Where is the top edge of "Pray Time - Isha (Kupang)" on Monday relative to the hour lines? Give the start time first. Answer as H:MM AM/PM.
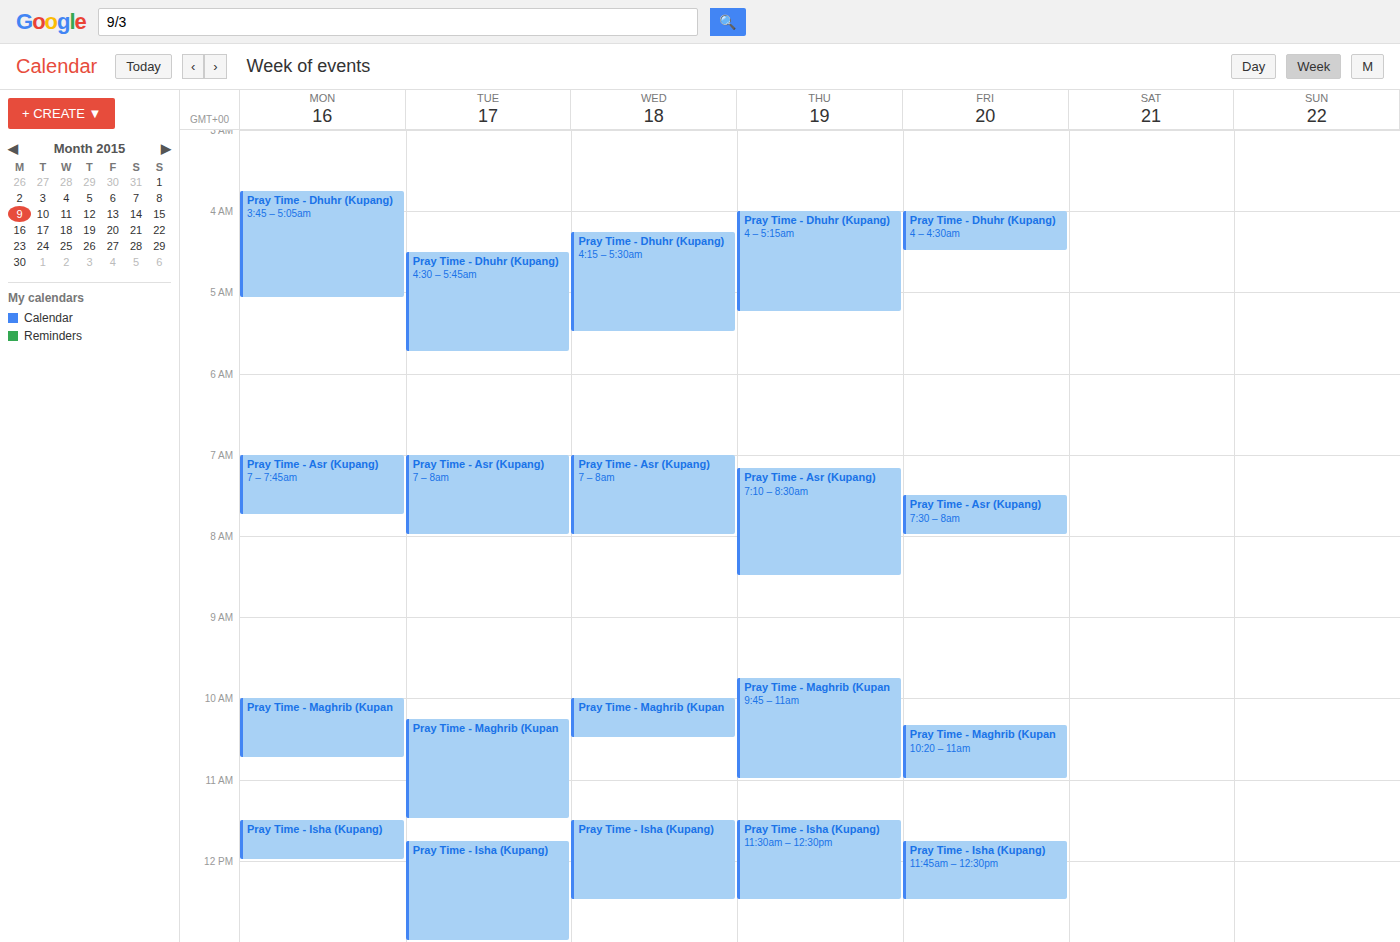
11:30 AM -- halfway between the 11 AM and 12 PM lines.